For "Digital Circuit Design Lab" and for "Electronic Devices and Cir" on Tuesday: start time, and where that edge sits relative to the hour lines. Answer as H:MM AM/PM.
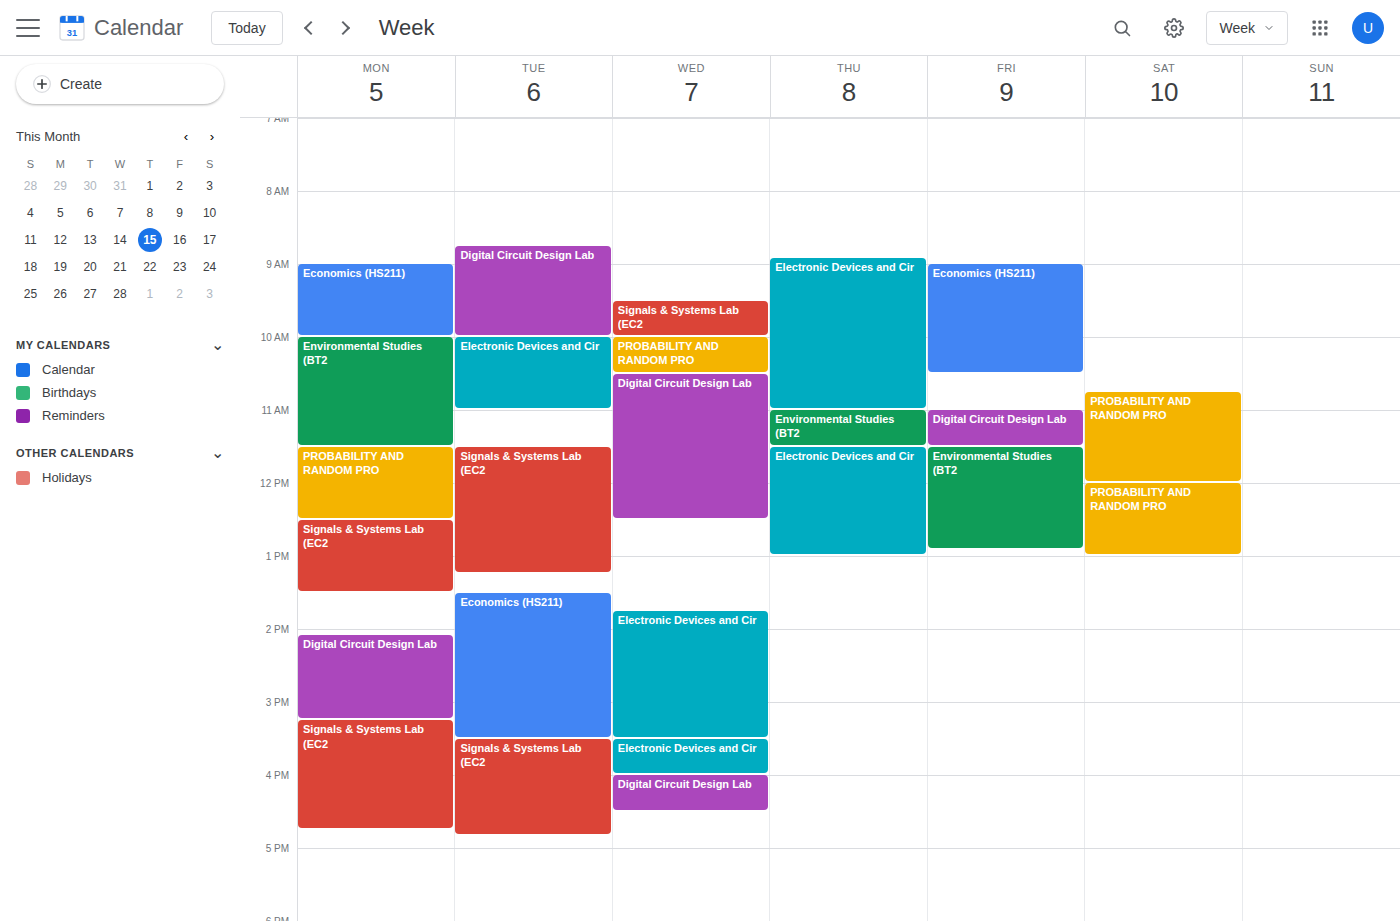
"Digital Circuit Design Lab": 8:45 AM, neither: three quarters of the way from the 8 AM line to the 9 AM line. "Electronic Devices and Cir": 10:00 AM, exactly on the 10 AM line.